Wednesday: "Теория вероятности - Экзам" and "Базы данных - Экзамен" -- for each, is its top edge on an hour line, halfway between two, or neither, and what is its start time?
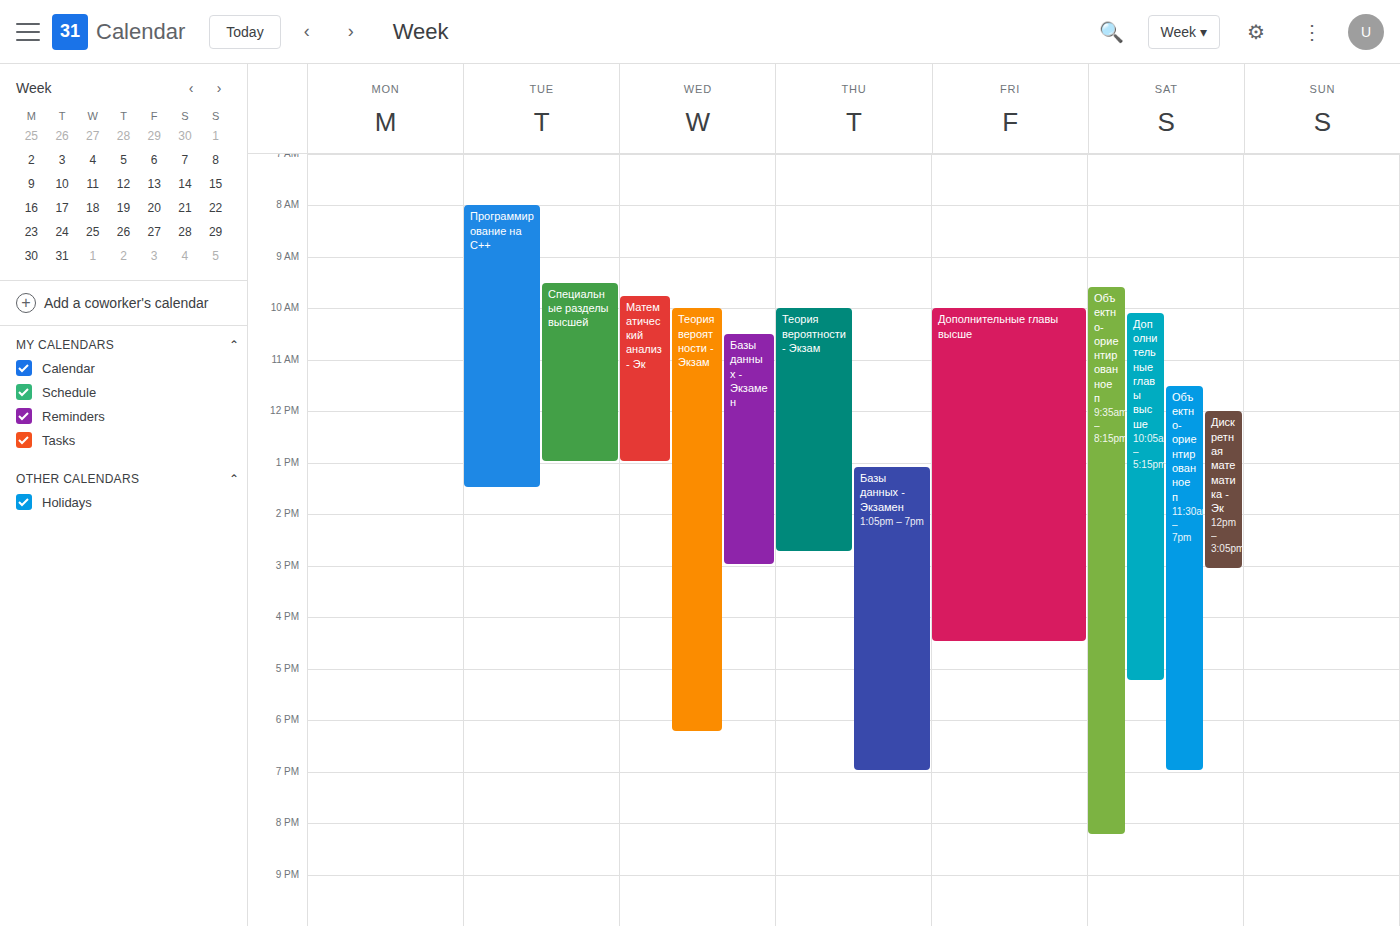
"Теория вероятности - Экзам": 10:00 AM, exactly on the 10 AM line. "Базы данных - Экзамен": 10:30 AM, halfway between the 10 AM and 11 AM lines.